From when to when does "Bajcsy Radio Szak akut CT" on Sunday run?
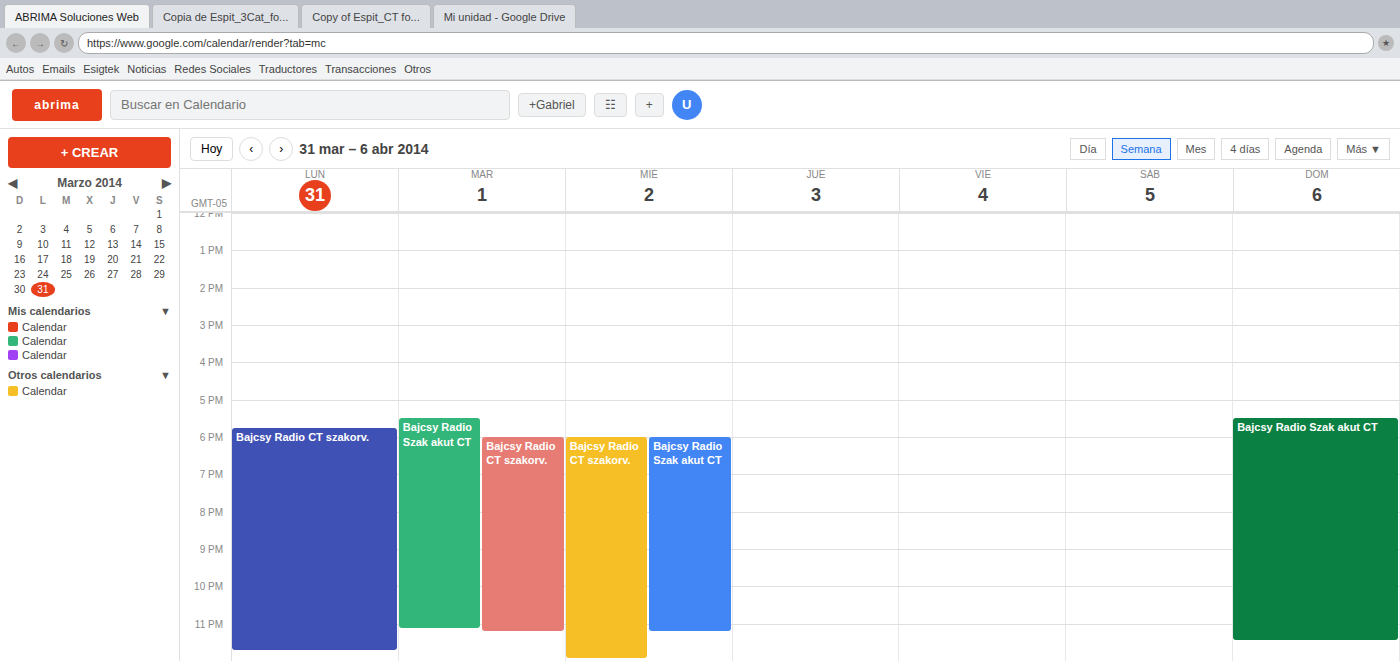
5:30 PM to 11:30 PM